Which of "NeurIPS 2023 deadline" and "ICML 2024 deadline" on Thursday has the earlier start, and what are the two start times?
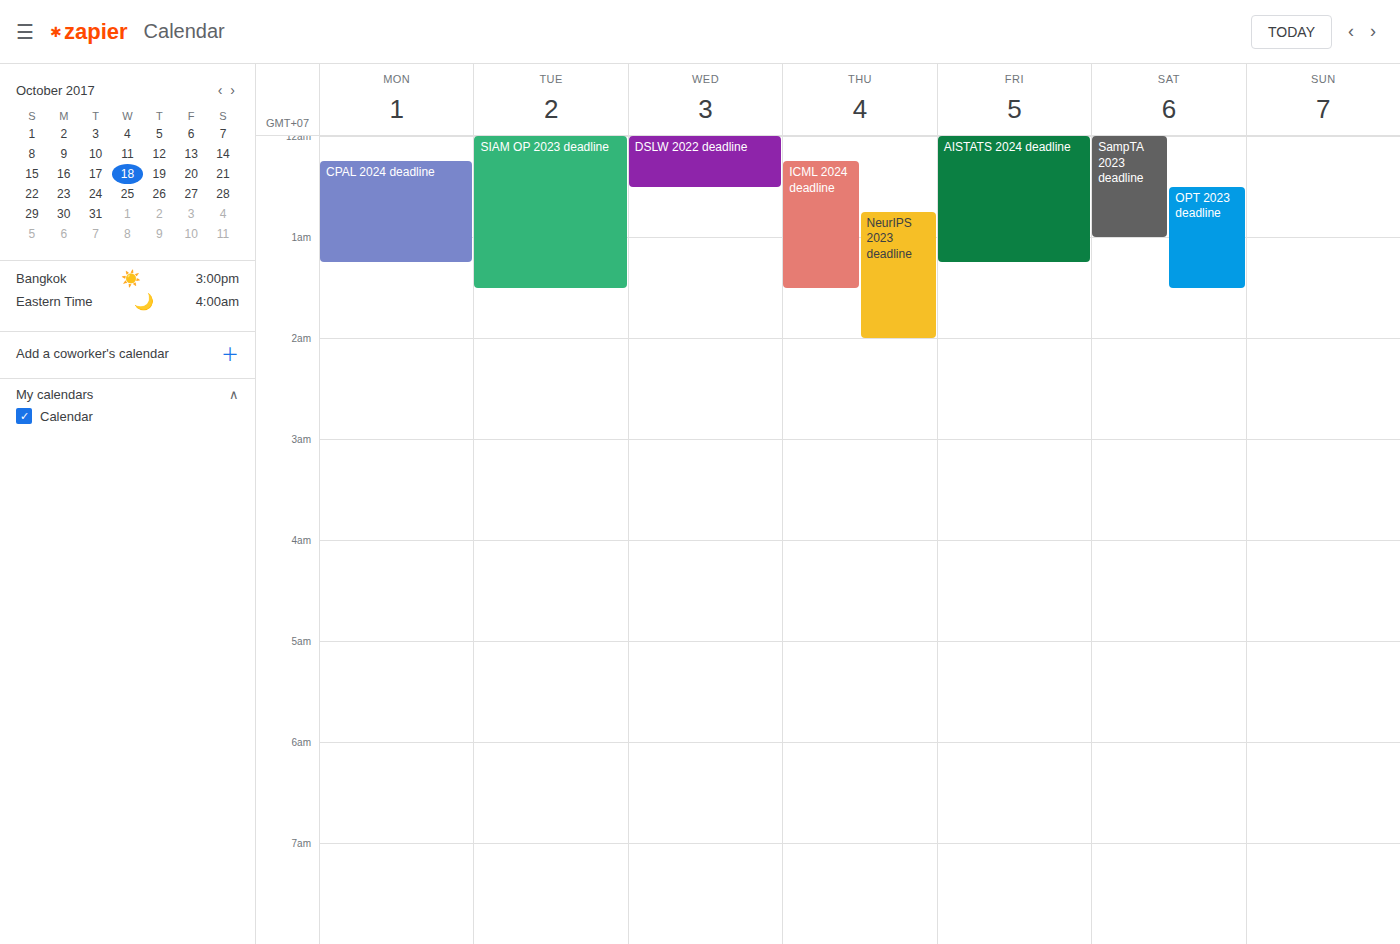
"ICML 2024 deadline" 12:15 AM; "NeurIPS 2023 deadline" 12:45 AM.